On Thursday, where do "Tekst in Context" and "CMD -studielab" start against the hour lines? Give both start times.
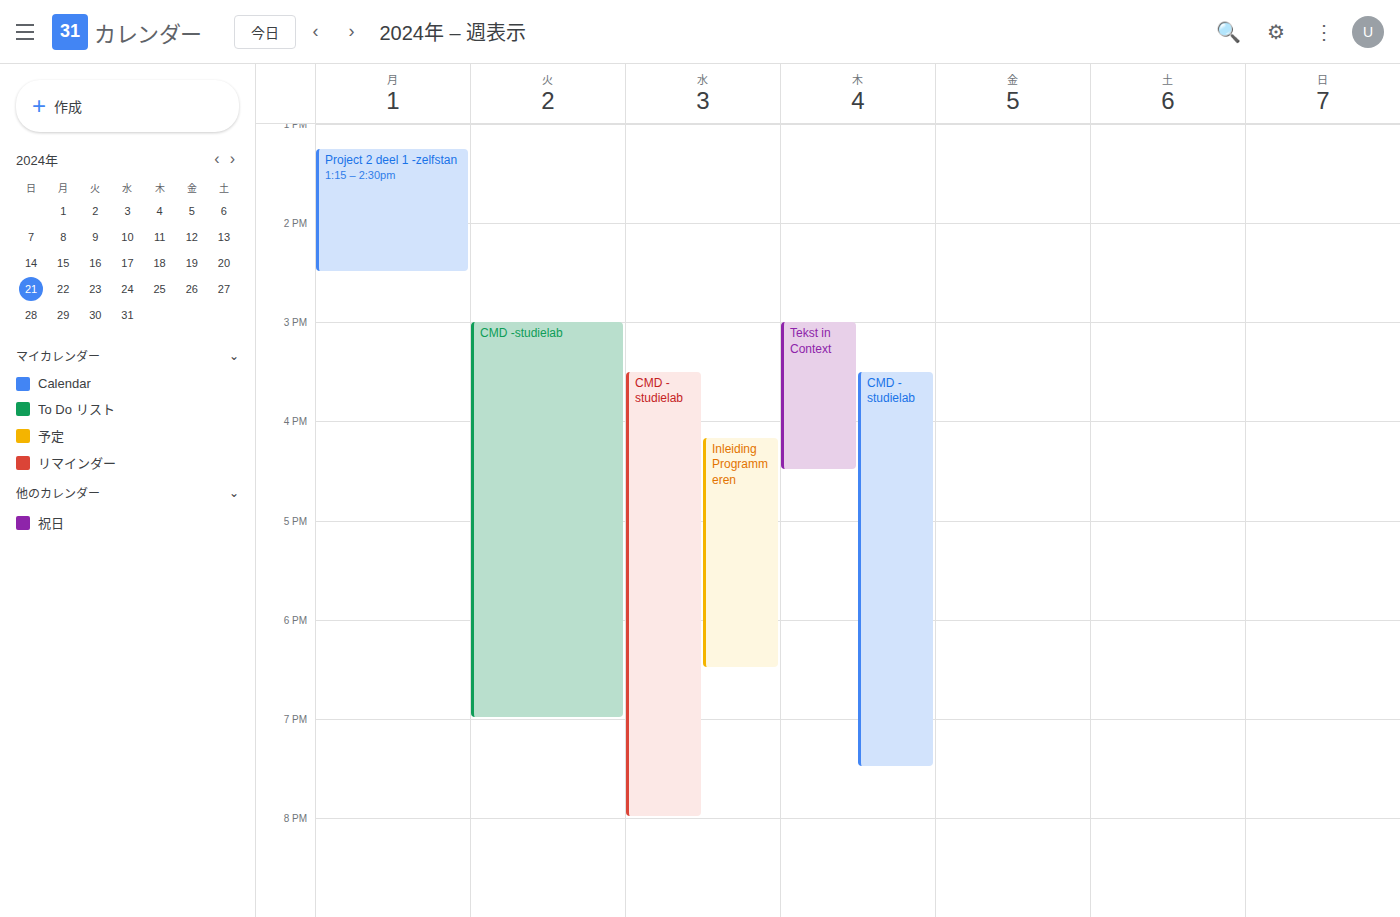
"Tekst in Context": 3:00 PM, exactly on the 3 PM line. "CMD -studielab": 3:30 PM, halfway between the 3 PM and 4 PM lines.